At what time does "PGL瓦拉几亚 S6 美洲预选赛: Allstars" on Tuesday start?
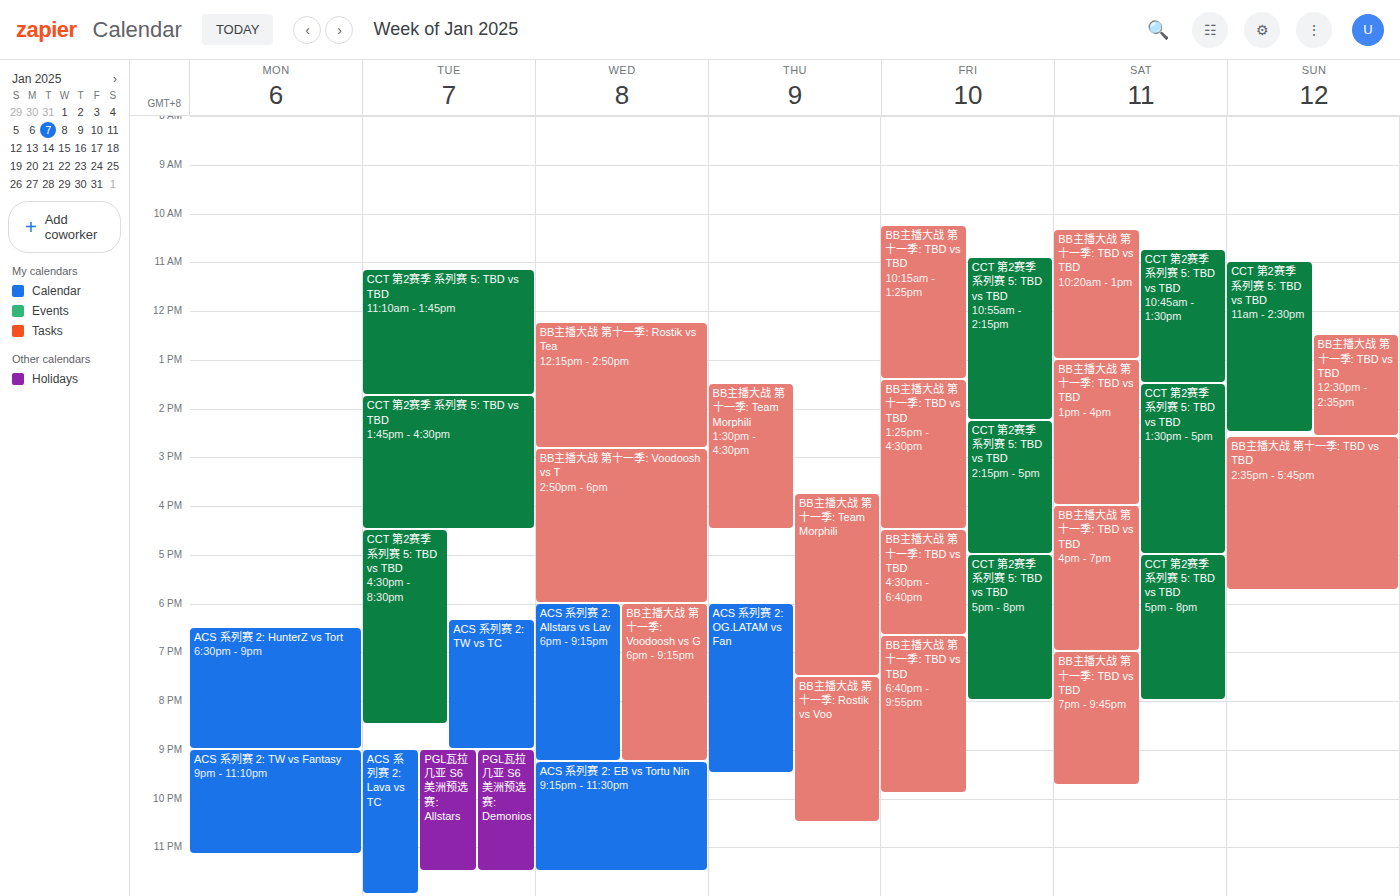
9:00 PM